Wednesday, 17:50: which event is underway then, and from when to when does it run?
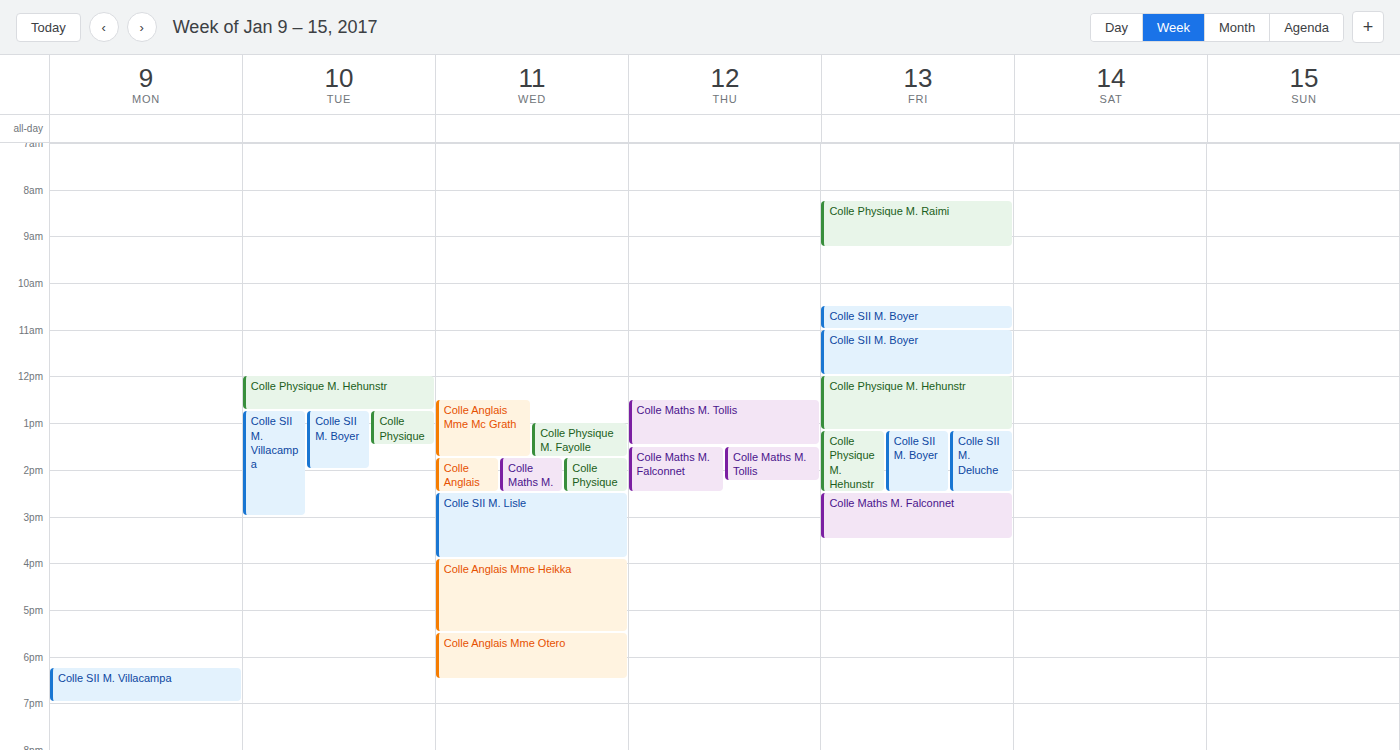
"Colle Anglais Mme Otero", 17:30 to 18:30